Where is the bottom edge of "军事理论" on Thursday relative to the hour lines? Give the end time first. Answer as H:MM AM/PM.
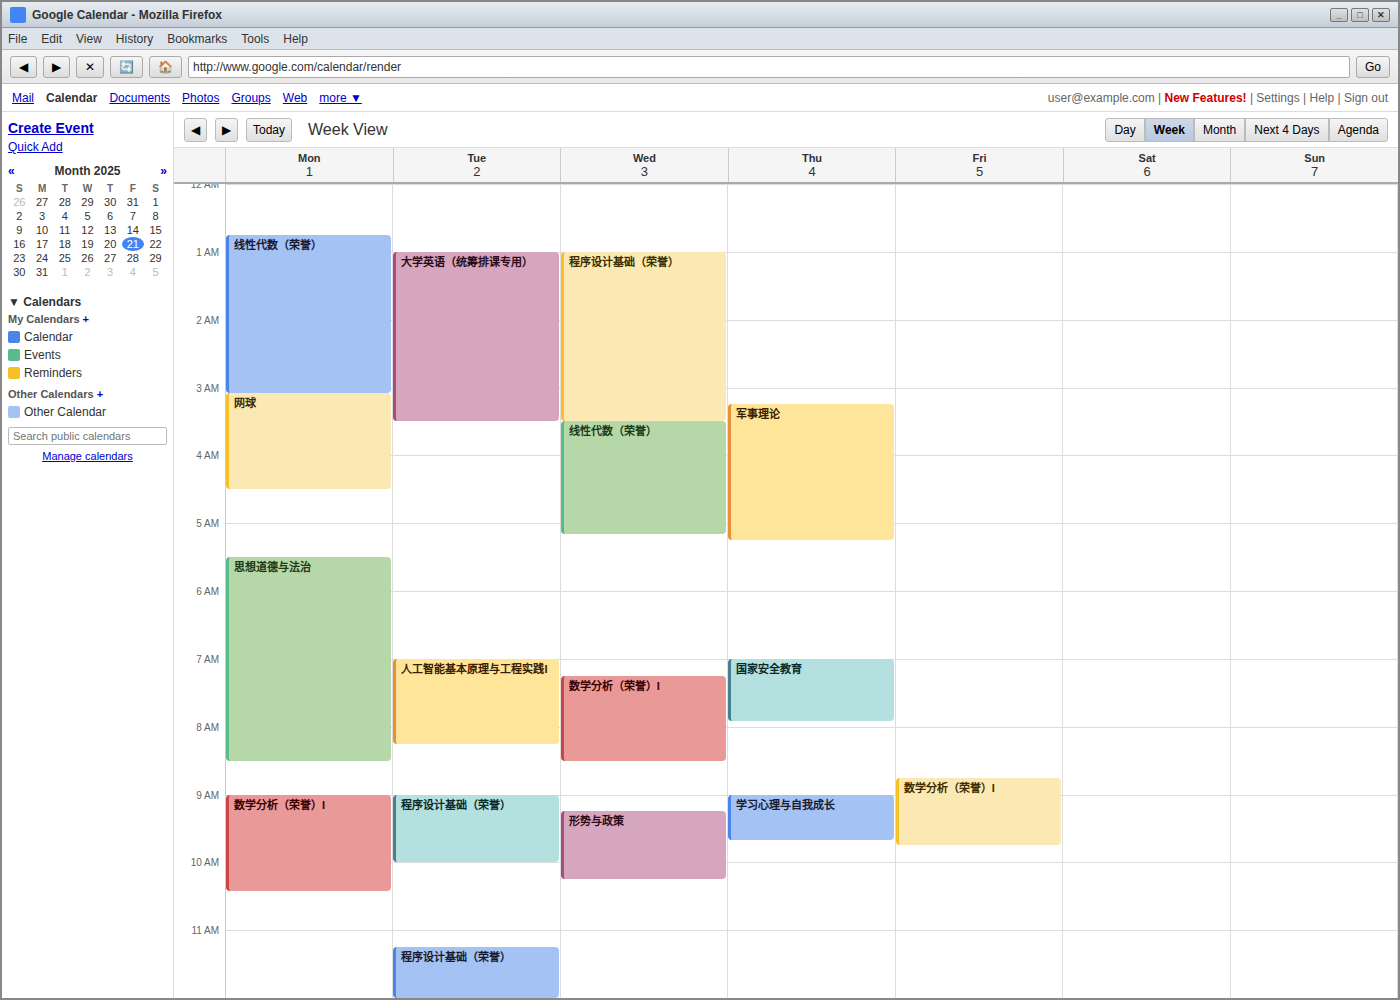
5:15 AM -- neither: a quarter of the way from the 5 AM line to the 6 AM line.